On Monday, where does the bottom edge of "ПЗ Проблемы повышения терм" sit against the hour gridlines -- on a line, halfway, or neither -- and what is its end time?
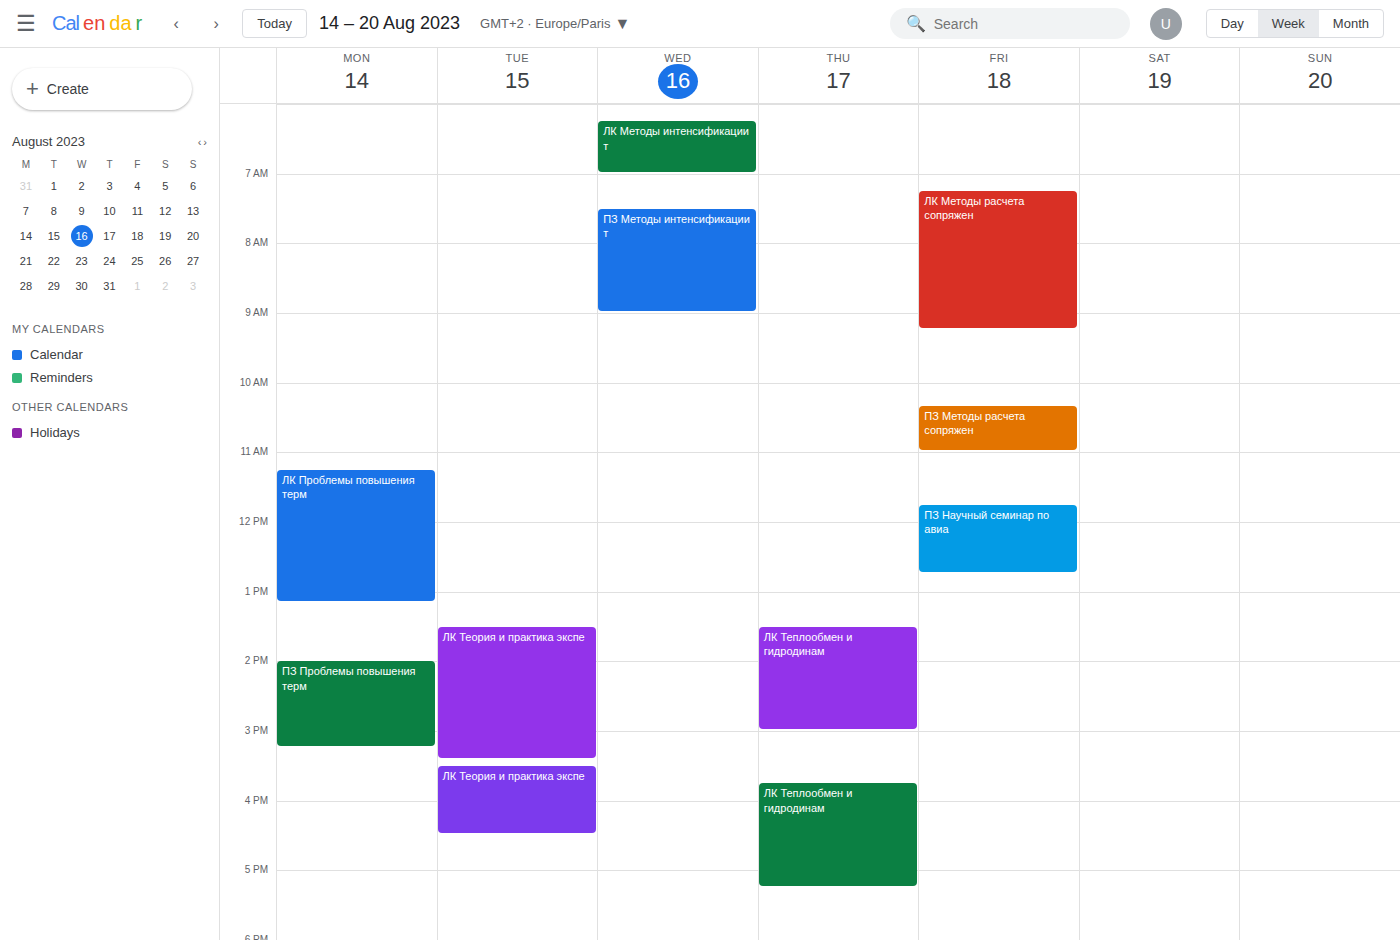
15:15 -- neither: a quarter of the way from the 15:00 line to the 16:00 line.